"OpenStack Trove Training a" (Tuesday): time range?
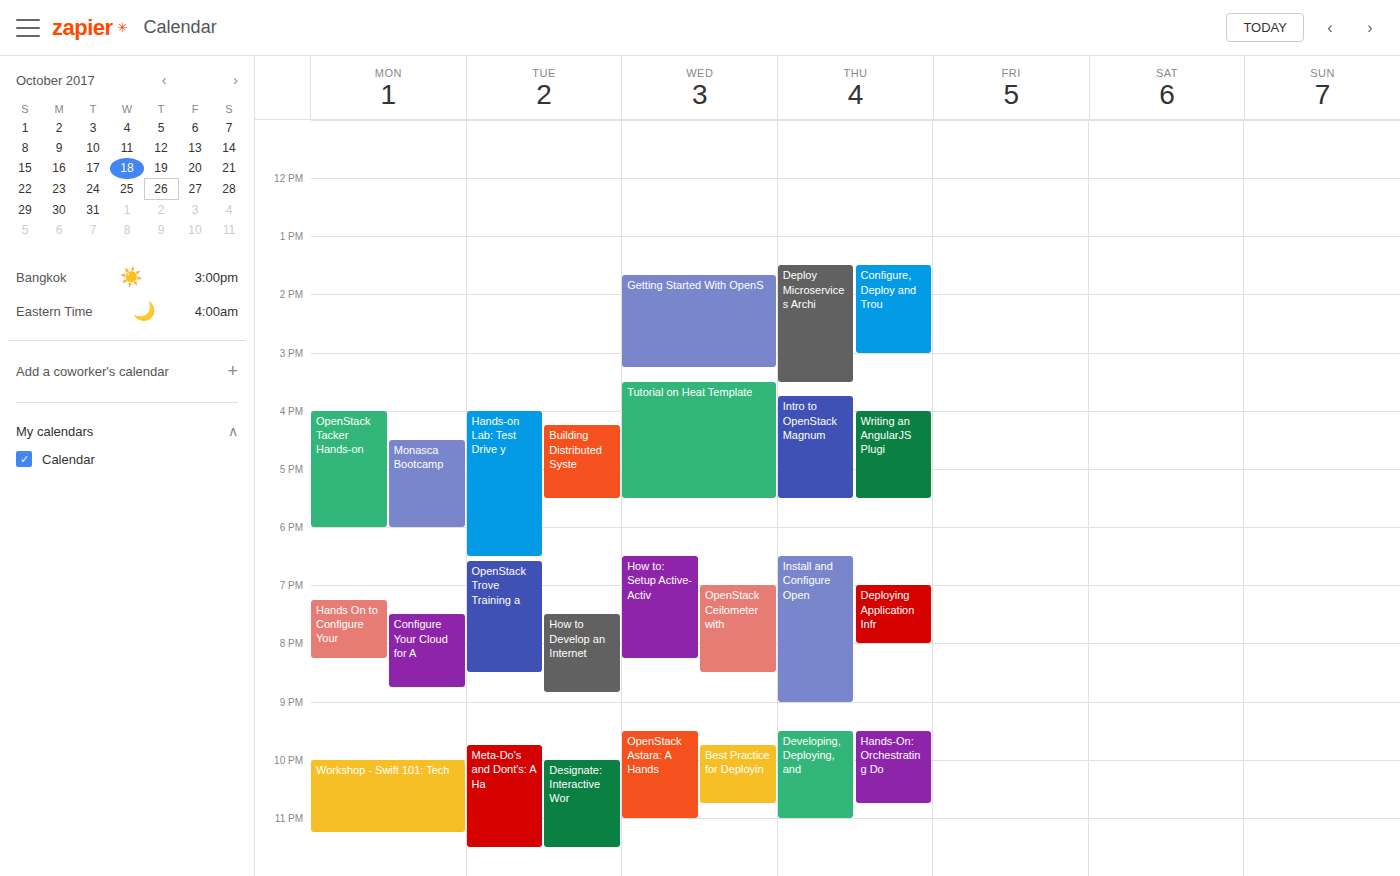
6:35 PM to 8:30 PM